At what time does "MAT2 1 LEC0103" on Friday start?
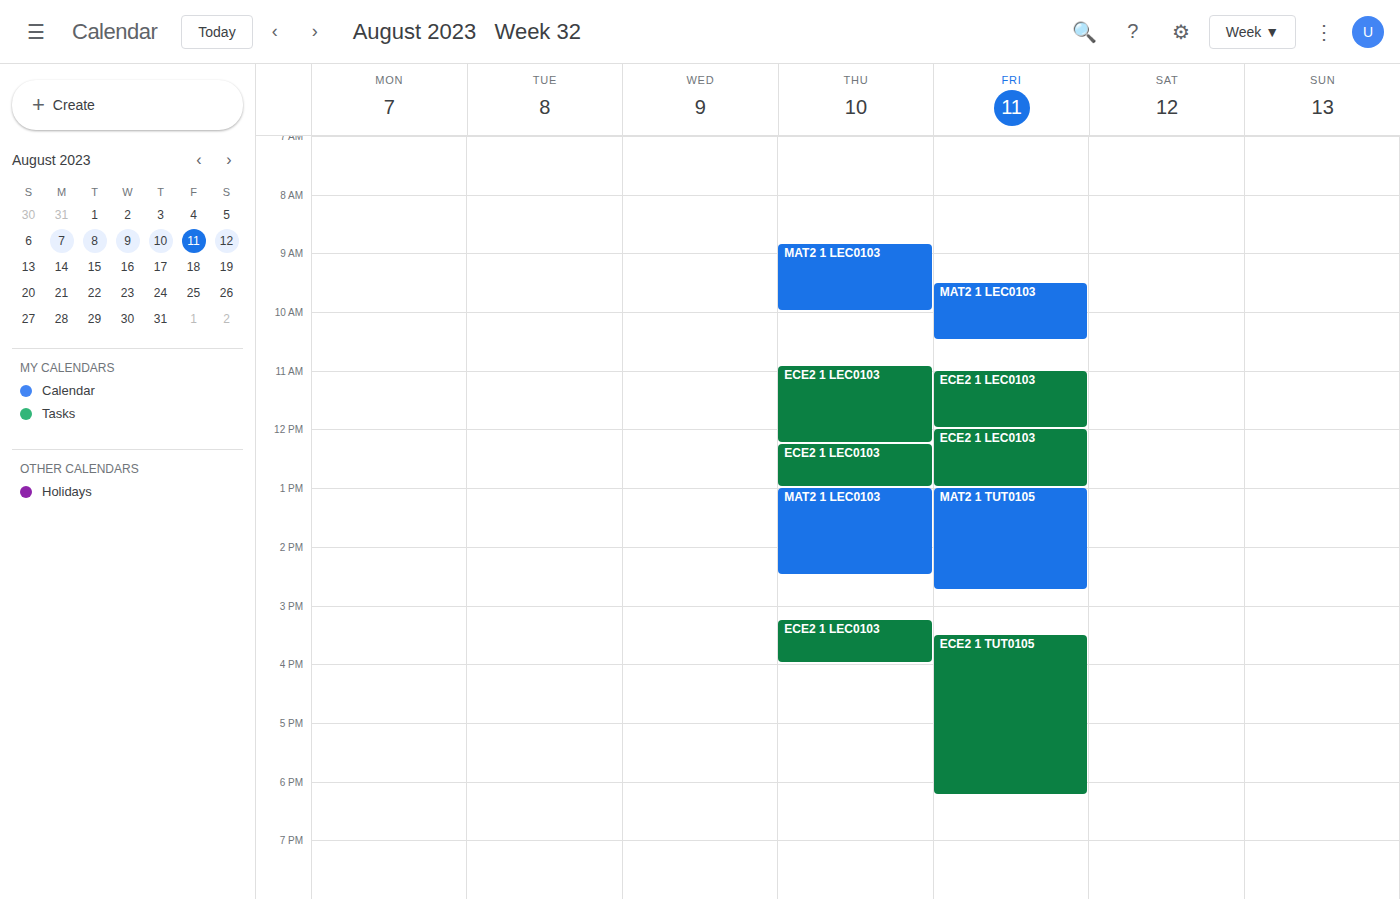
9:30 AM